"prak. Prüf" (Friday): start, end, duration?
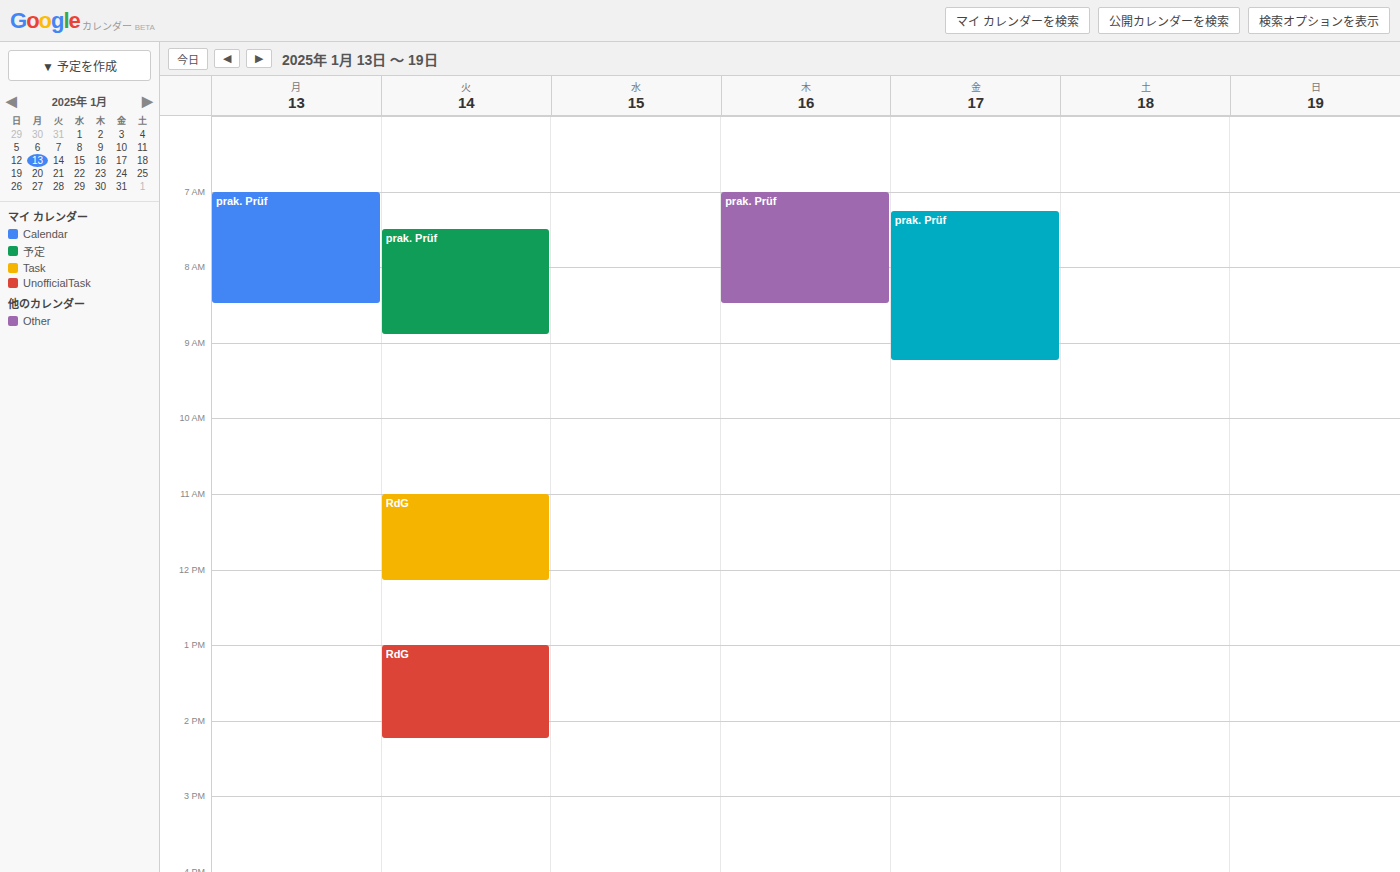
7:15 AM to 9:15 AM, 2 hours